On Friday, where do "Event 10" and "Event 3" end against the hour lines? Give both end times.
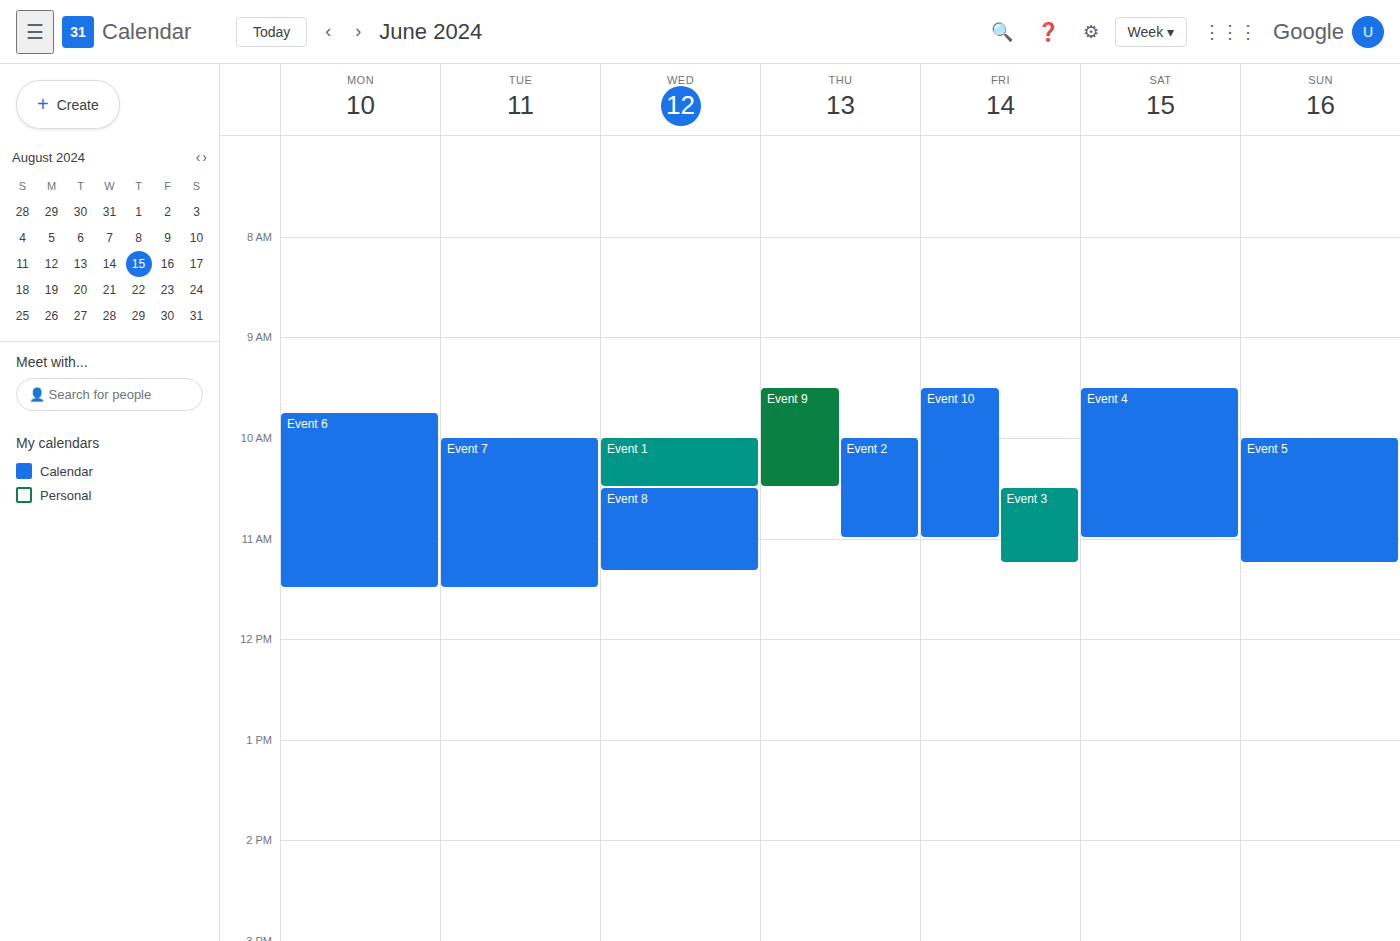
"Event 10": 11:00 AM, exactly on the 11 AM line. "Event 3": 11:15 AM, neither: a quarter of the way from the 11 AM line to the 12 PM line.